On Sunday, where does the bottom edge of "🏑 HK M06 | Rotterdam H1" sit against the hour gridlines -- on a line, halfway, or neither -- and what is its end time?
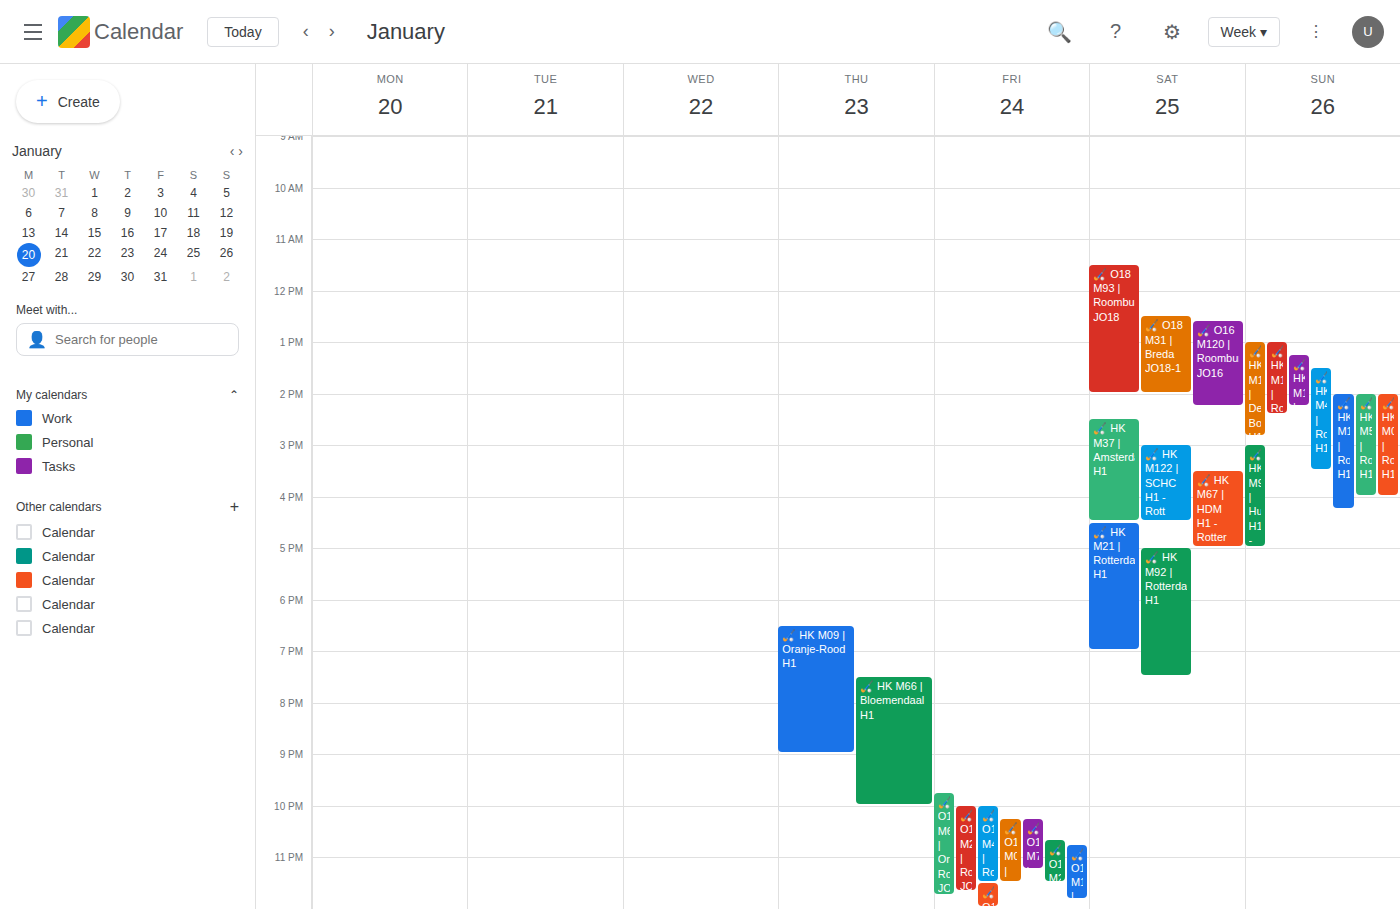
4:00 PM -- exactly on the 4 PM line.